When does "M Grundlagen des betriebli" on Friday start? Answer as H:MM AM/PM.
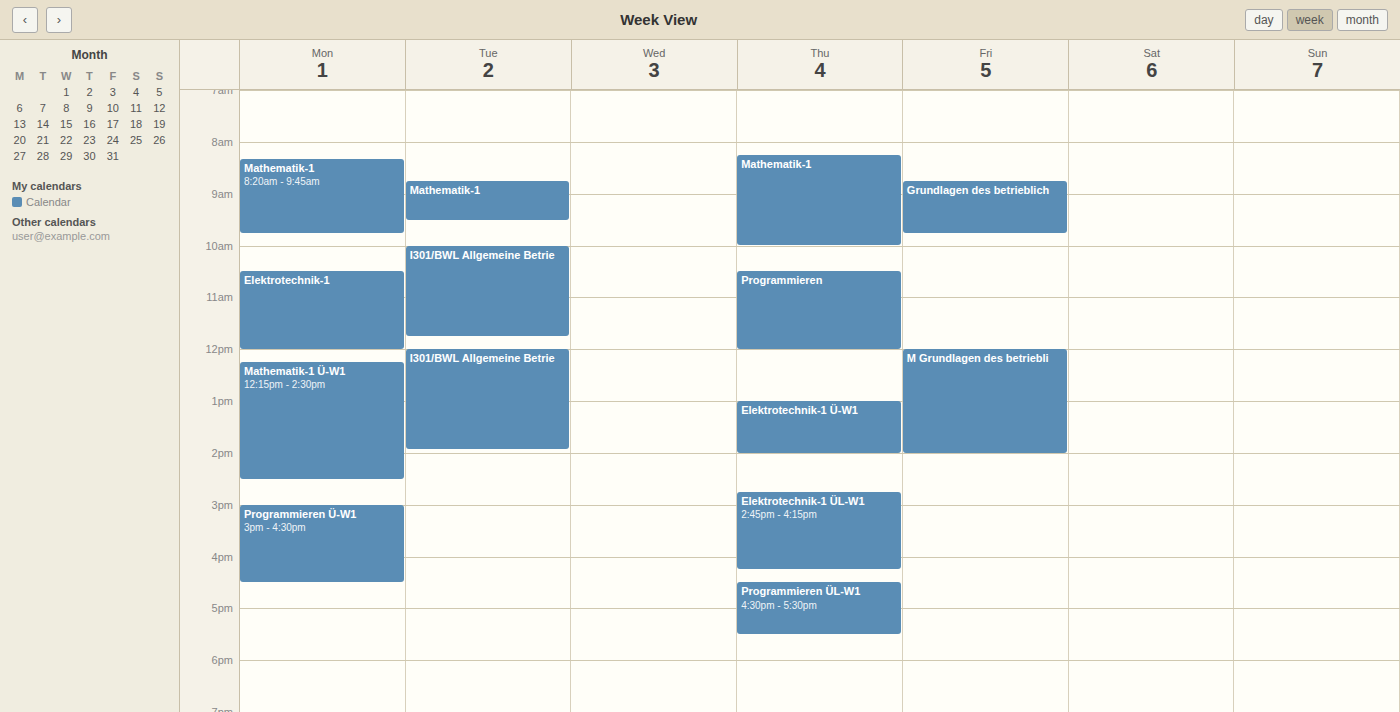
12:00 PM